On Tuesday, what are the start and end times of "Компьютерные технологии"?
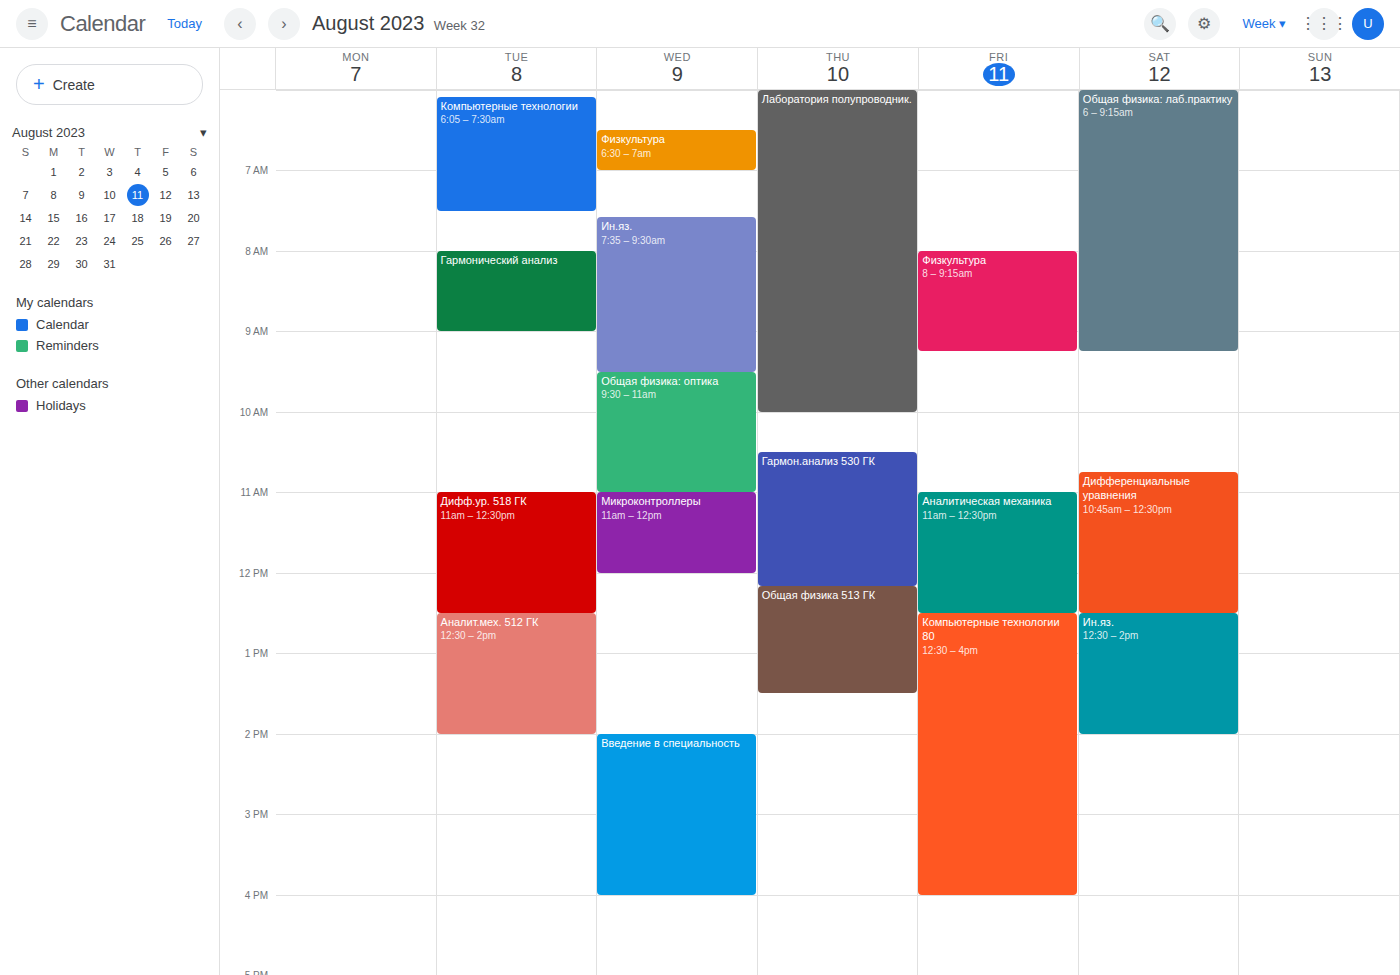
6:05 AM to 7:30 AM